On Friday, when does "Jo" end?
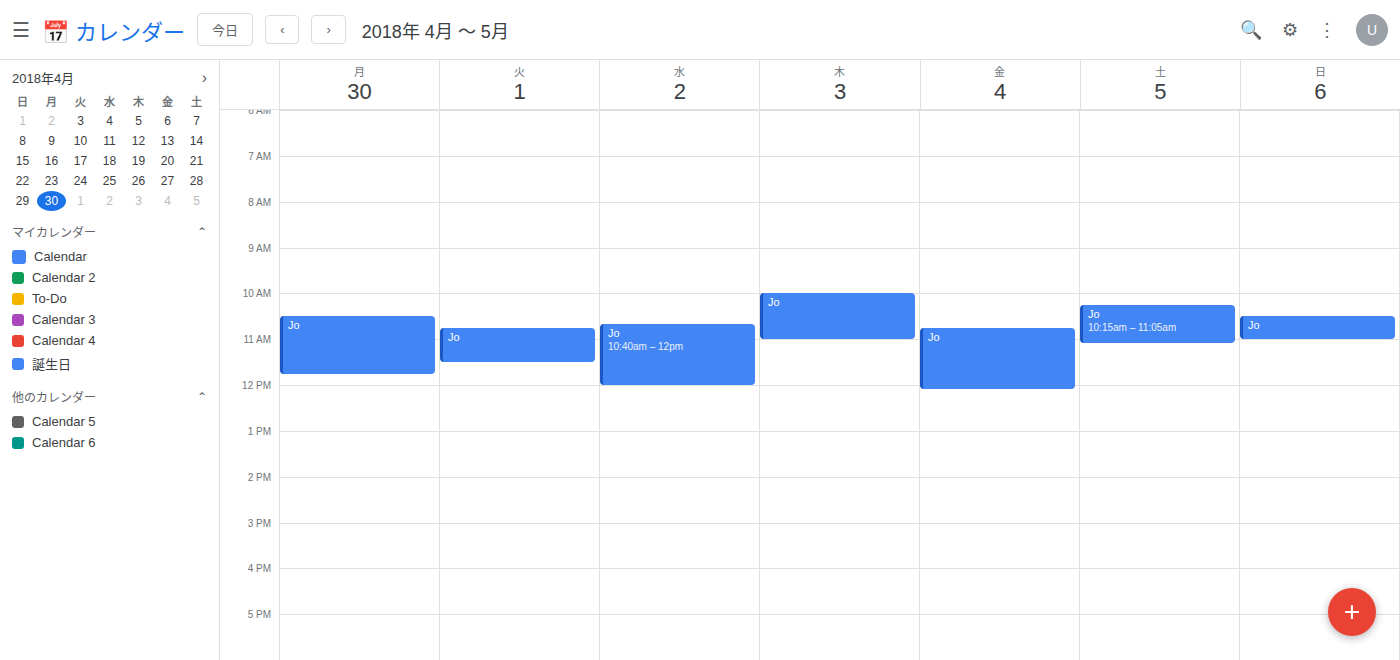
12:05 PM